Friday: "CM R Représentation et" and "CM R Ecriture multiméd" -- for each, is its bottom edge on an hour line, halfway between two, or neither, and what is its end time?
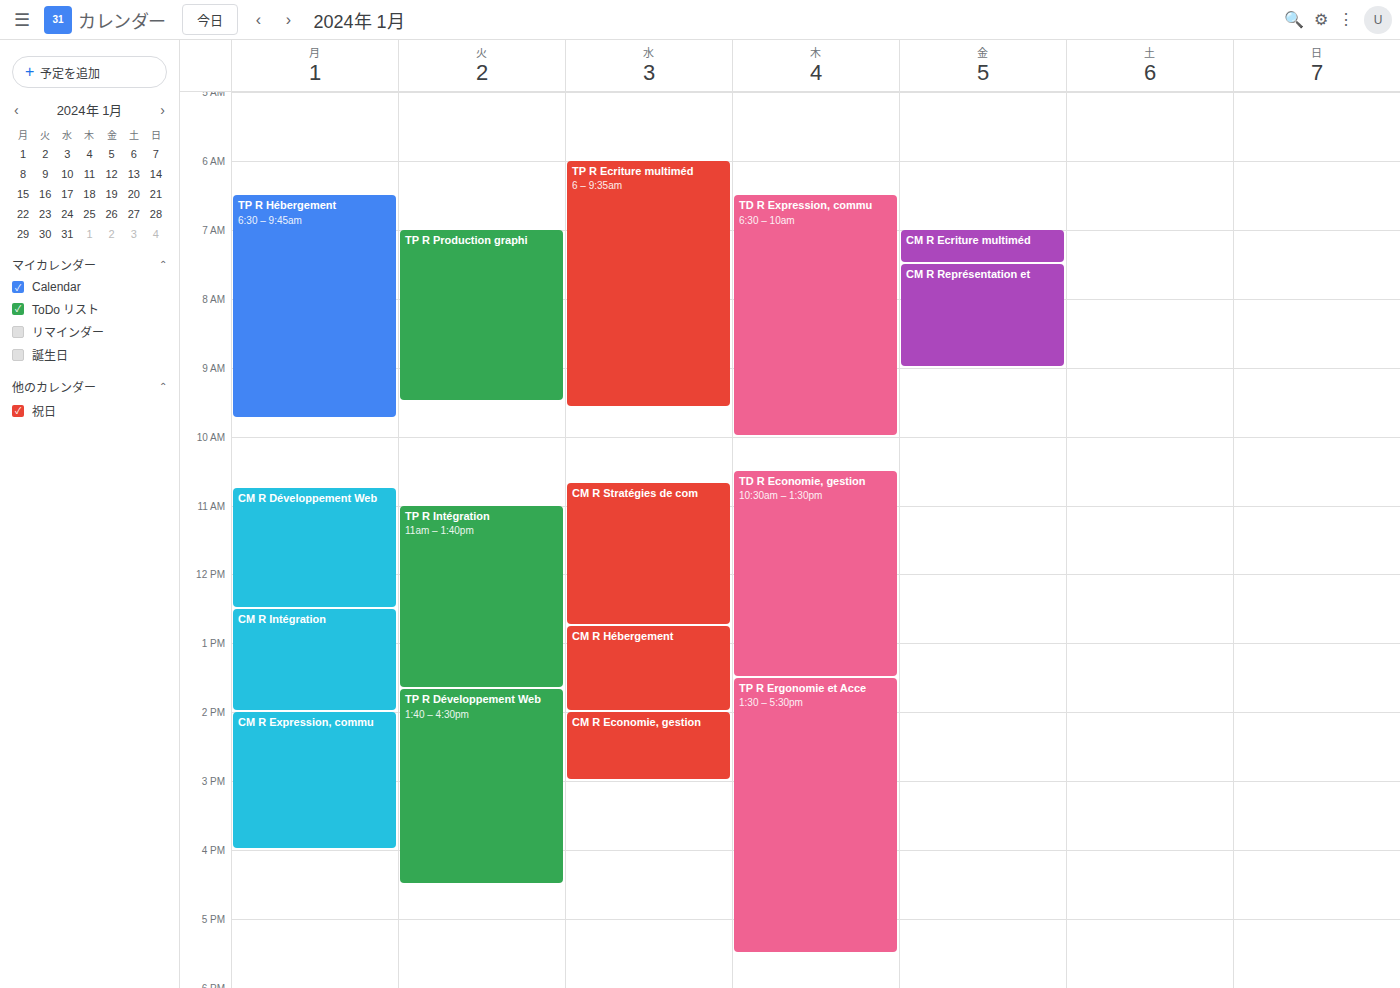
"CM R Représentation et": 9:00 AM, exactly on the 9 AM line. "CM R Ecriture multiméd": 7:30 AM, halfway between the 7 AM and 8 AM lines.